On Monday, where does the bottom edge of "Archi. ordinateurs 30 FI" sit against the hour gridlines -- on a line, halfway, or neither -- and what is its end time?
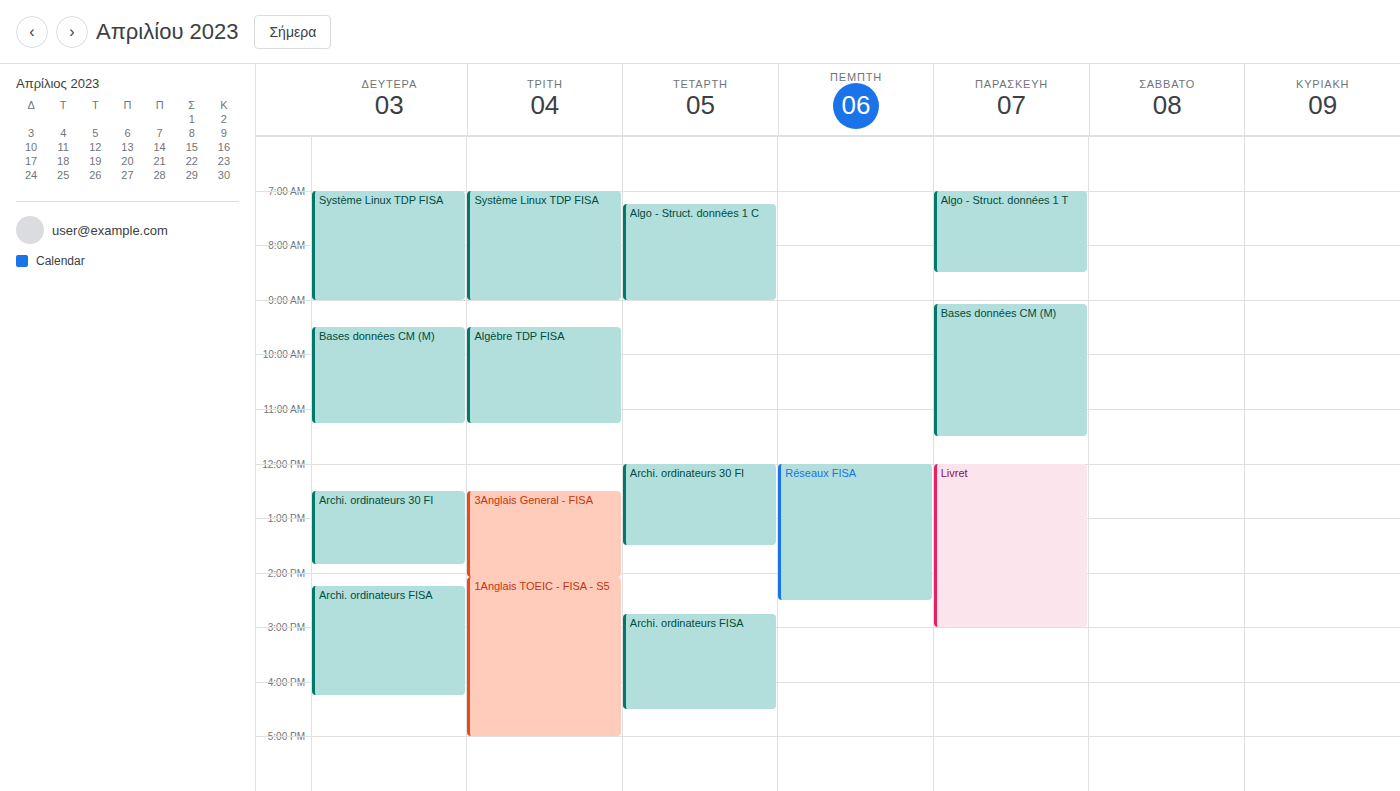
1:50 PM -- neither: 50 minutes below the 1 PM line and 10 minutes above the 2 PM line.